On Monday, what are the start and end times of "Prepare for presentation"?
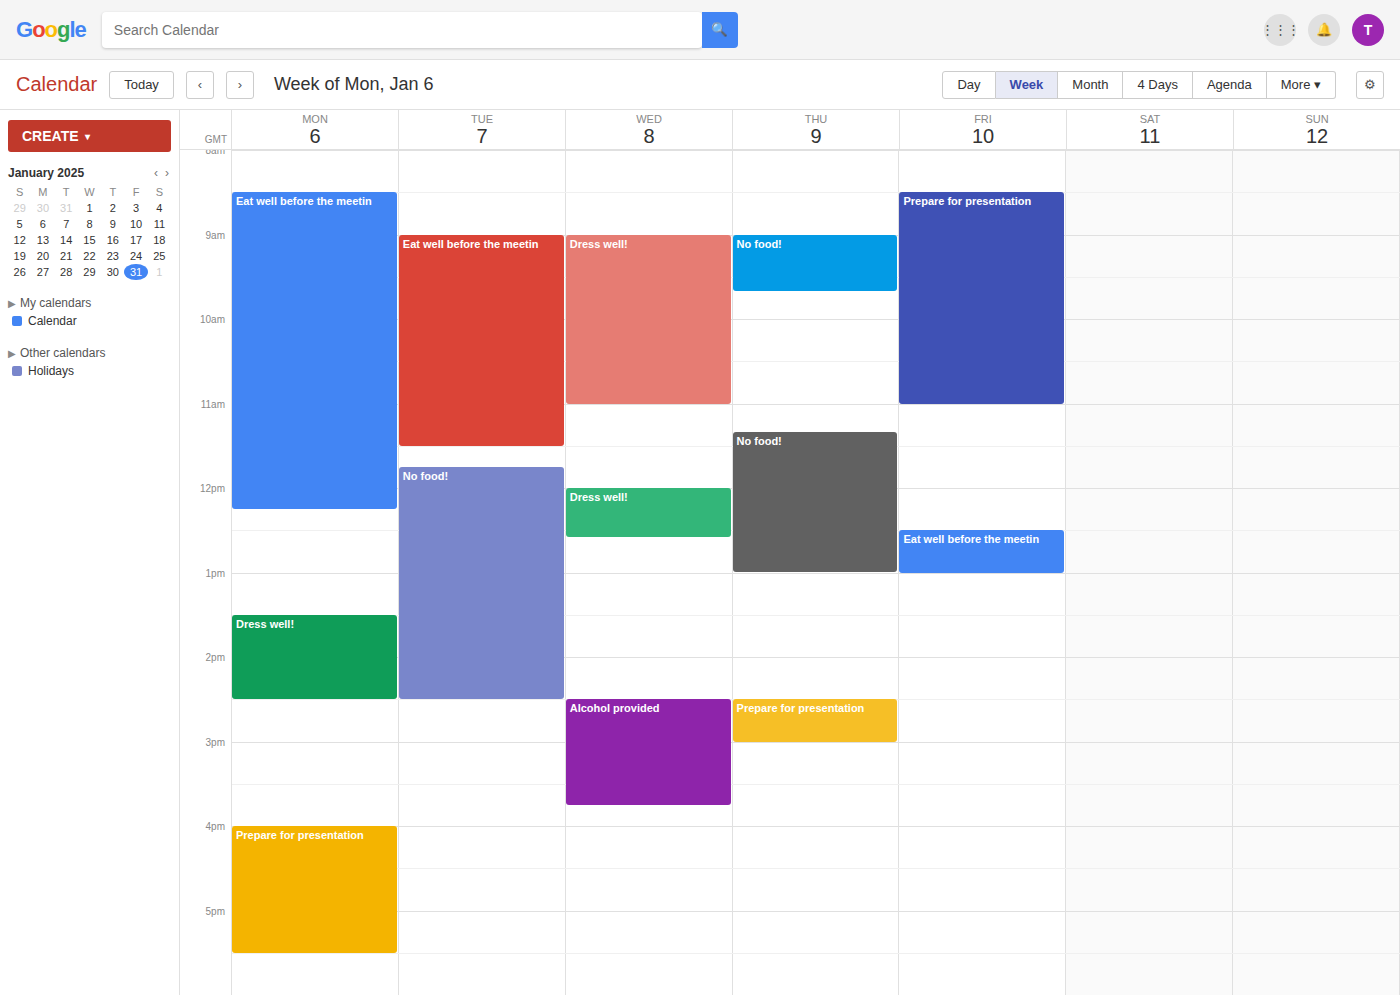
4:00 PM to 5:30 PM